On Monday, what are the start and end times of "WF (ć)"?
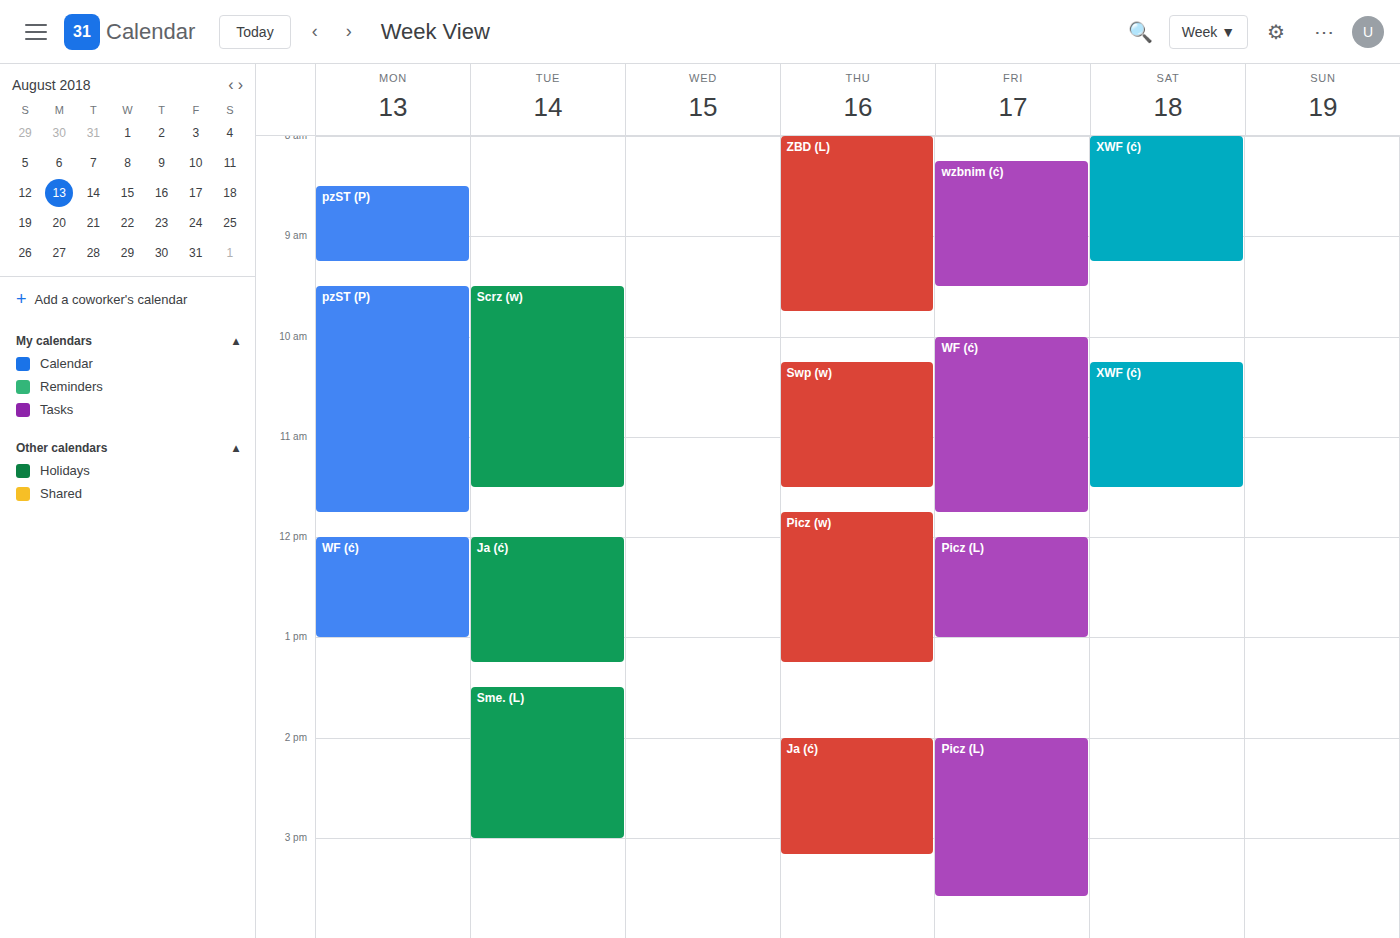
12:00 PM to 1:00 PM